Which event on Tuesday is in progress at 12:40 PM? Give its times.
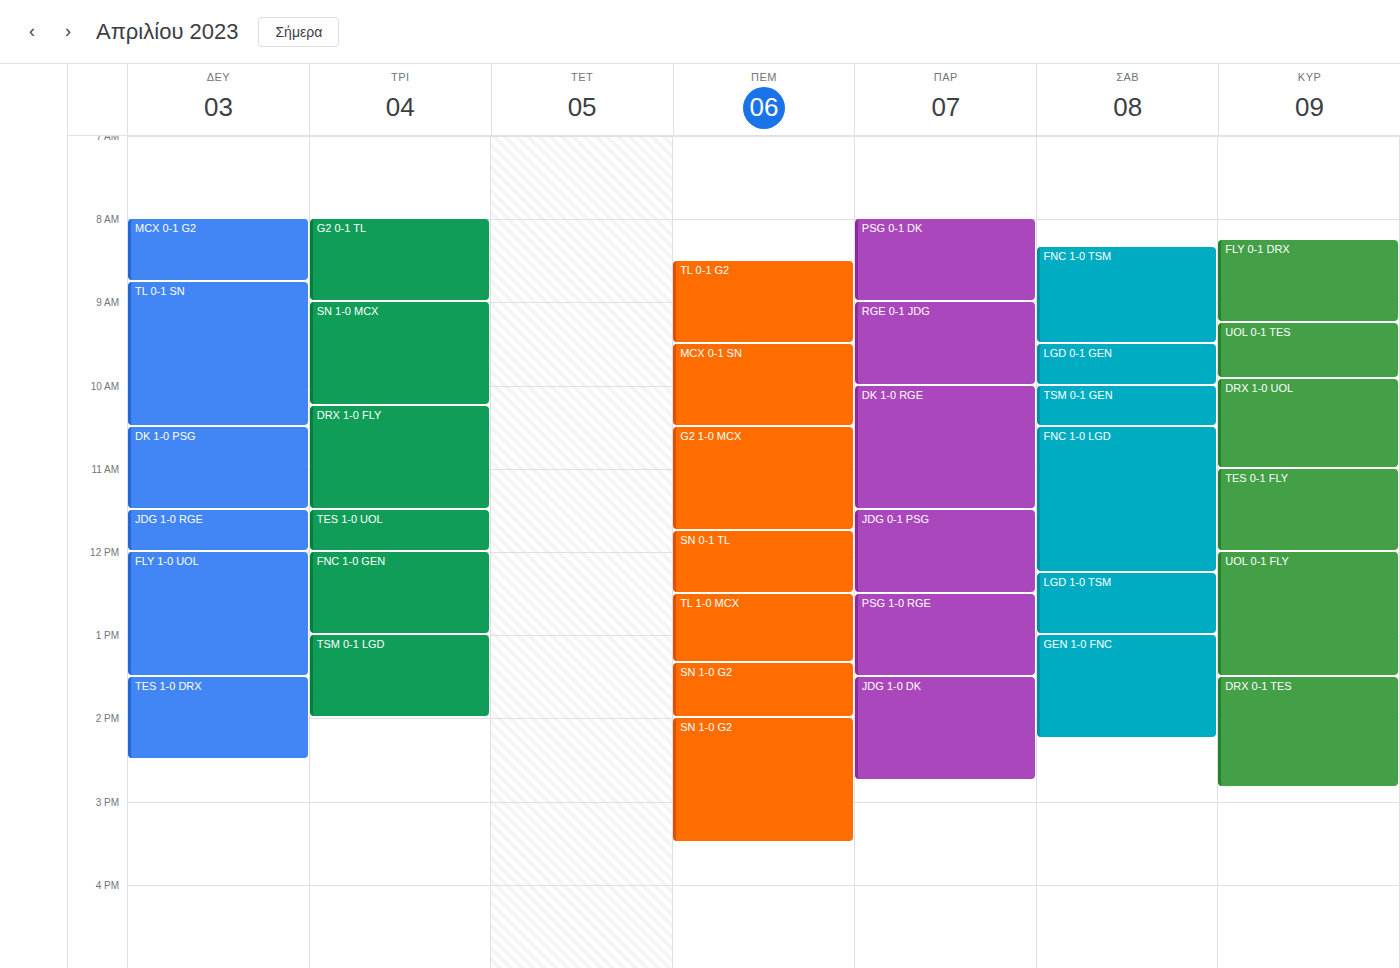
"FNC 1-0 GEN", 12:00 PM to 1:00 PM